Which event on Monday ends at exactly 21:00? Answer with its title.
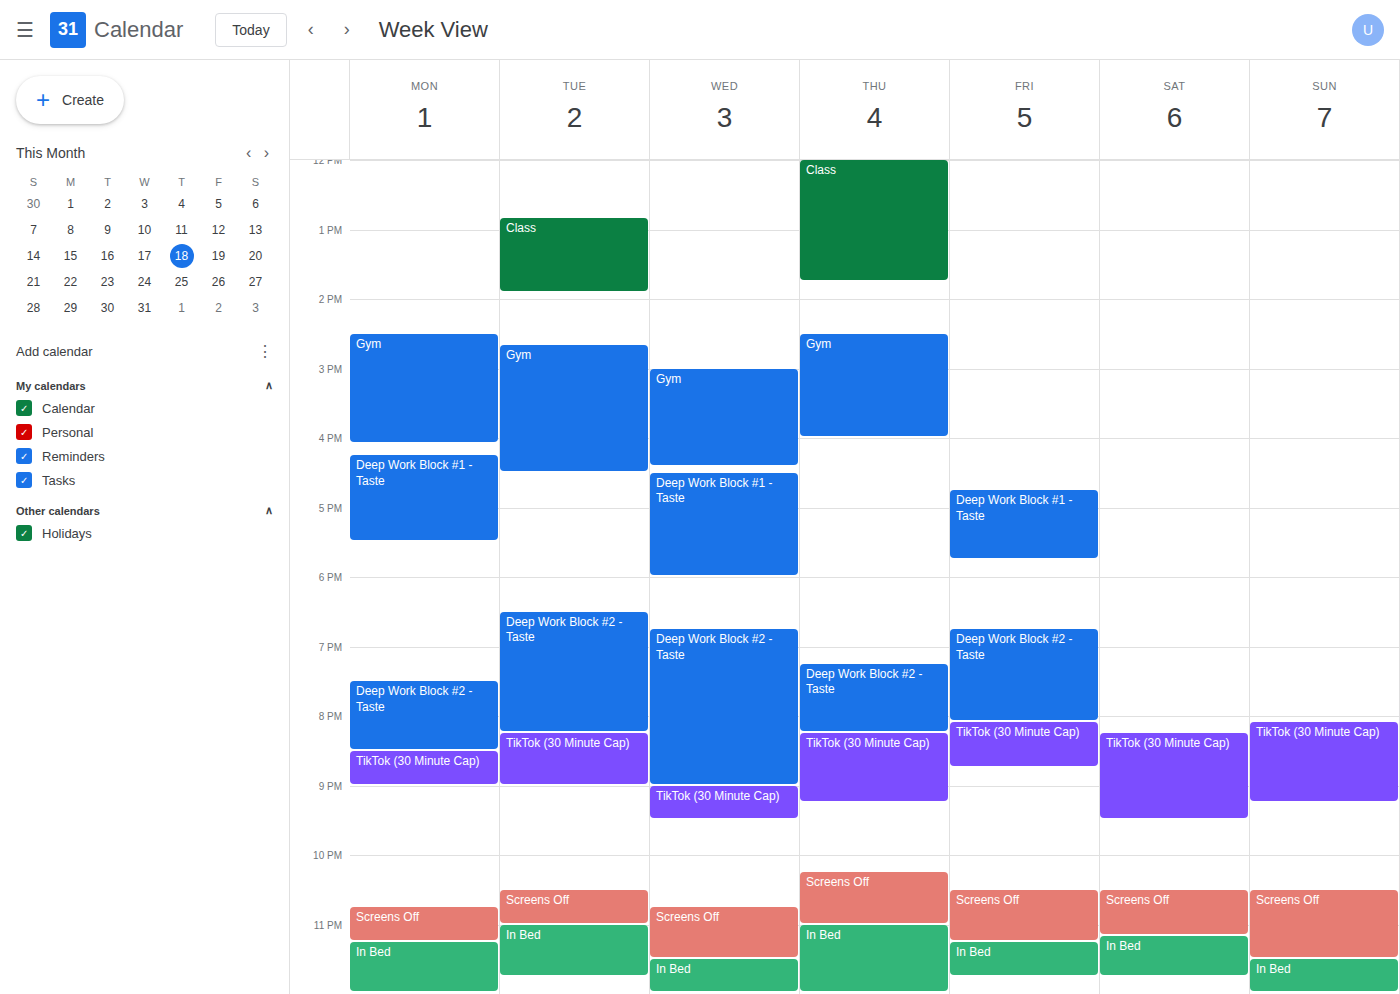
"TikTok (30 Minute Cap)"